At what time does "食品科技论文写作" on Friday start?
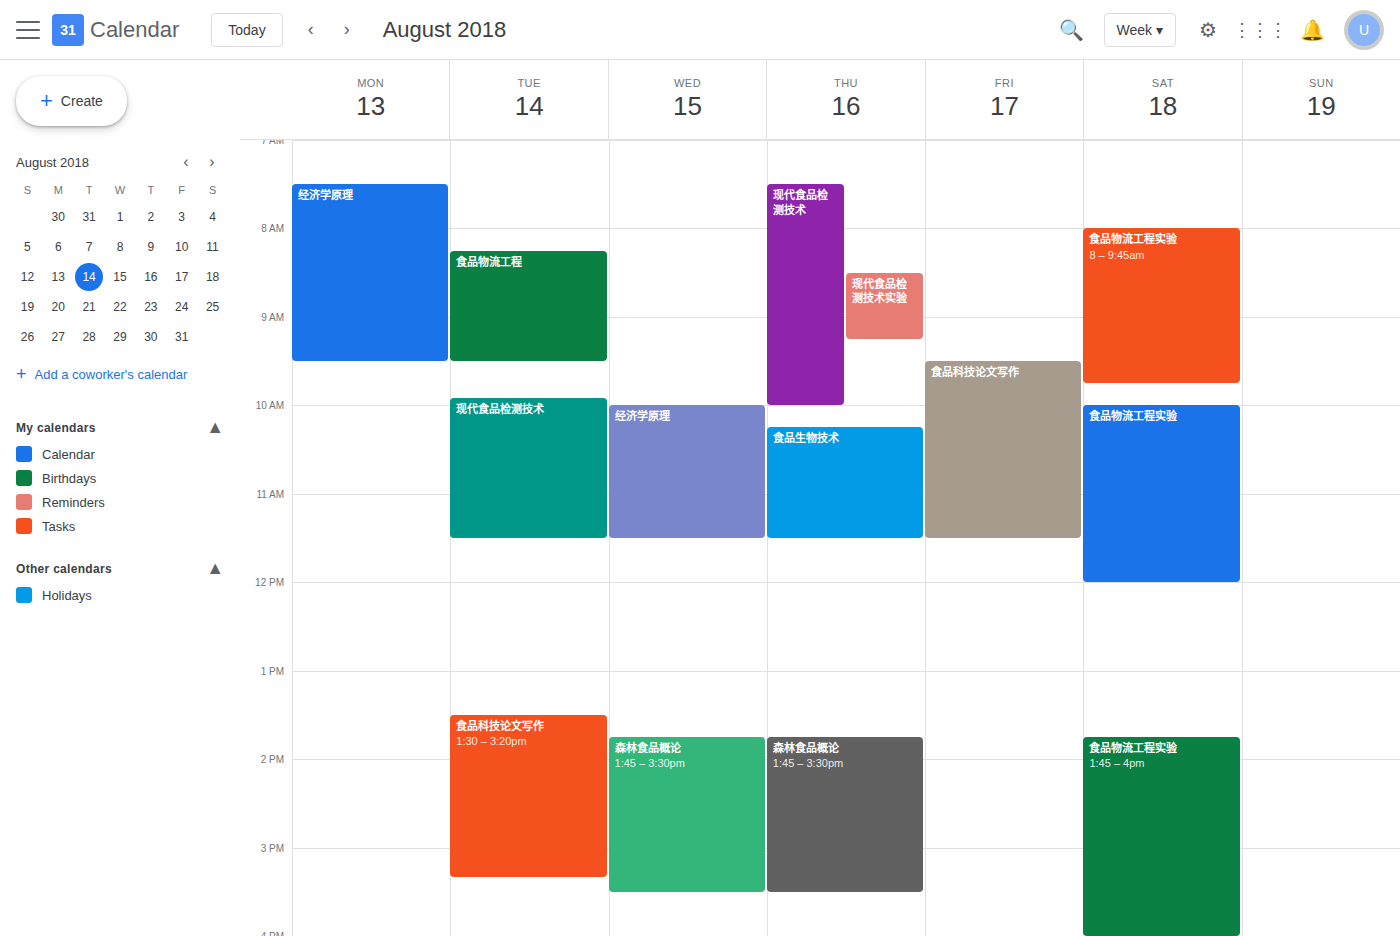
9:30 AM